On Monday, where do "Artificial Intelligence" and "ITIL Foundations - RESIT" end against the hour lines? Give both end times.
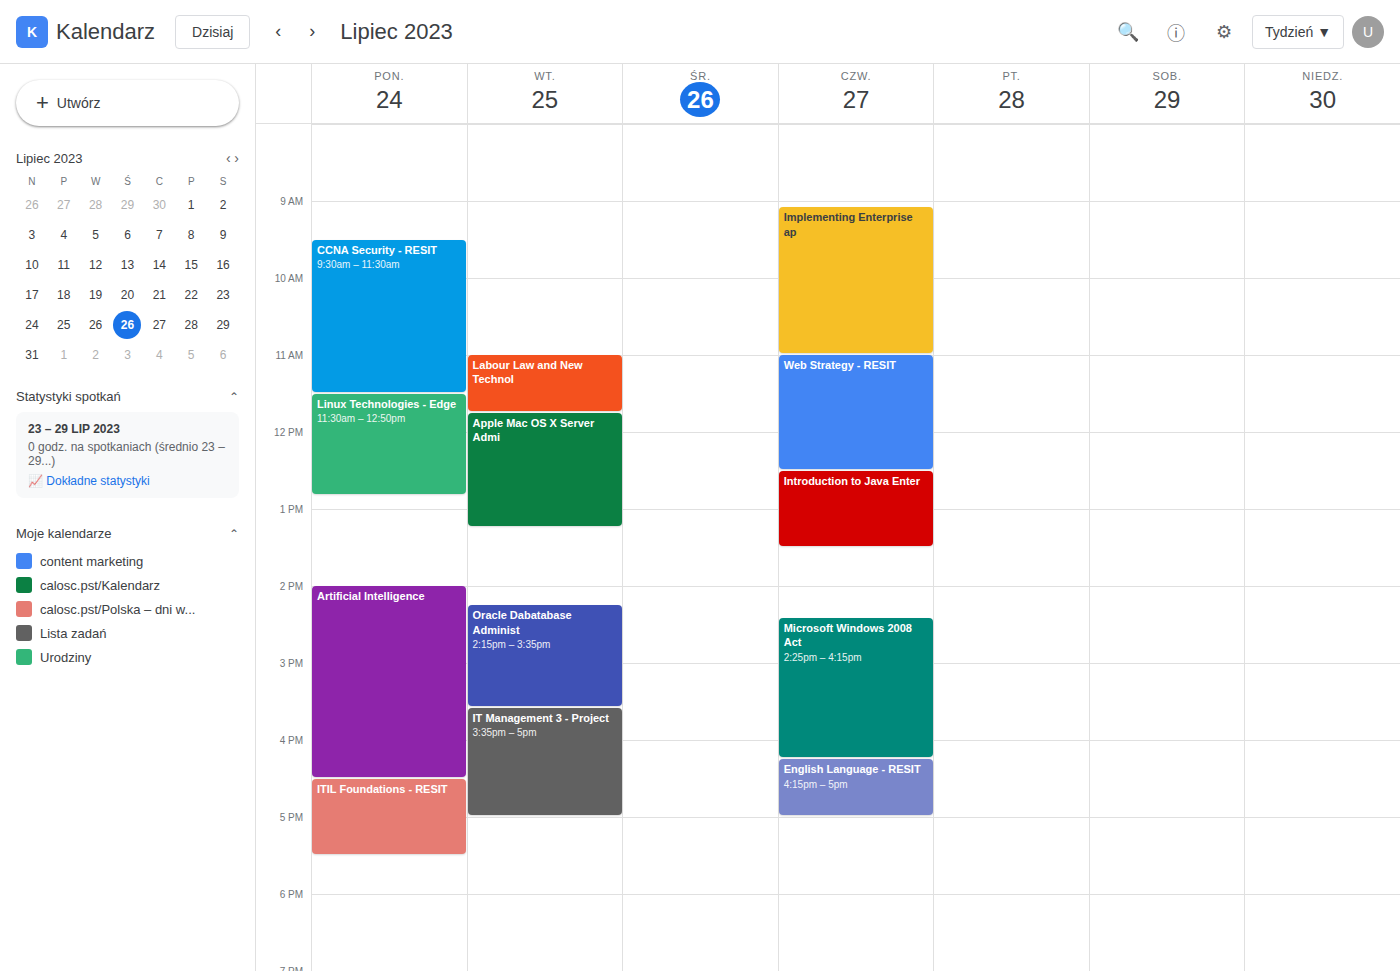
"Artificial Intelligence": 4:30 PM, halfway between the 4 PM and 5 PM lines. "ITIL Foundations - RESIT": 5:30 PM, halfway between the 5 PM and 6 PM lines.